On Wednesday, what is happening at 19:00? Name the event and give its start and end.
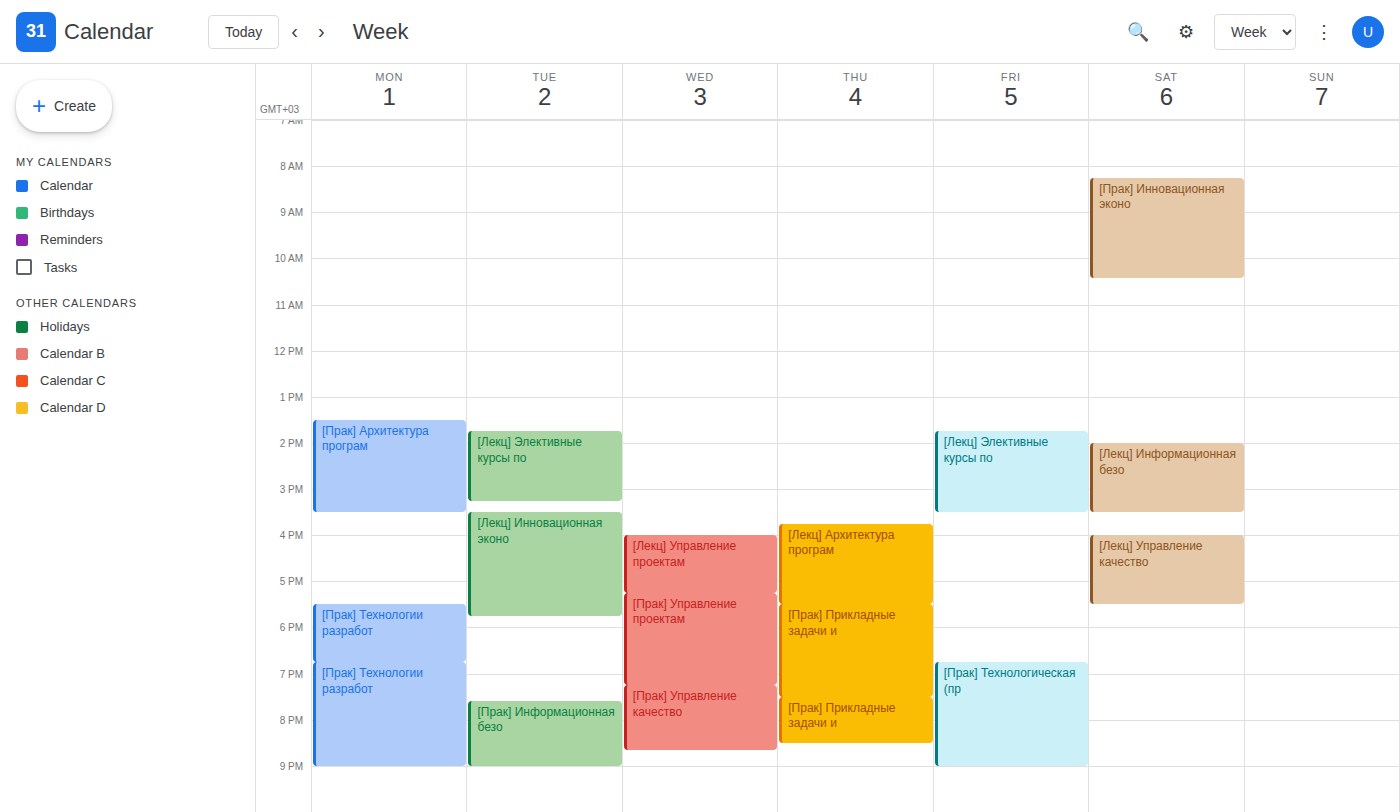
"[Прак] Управление проектам", 17:15 to 19:15